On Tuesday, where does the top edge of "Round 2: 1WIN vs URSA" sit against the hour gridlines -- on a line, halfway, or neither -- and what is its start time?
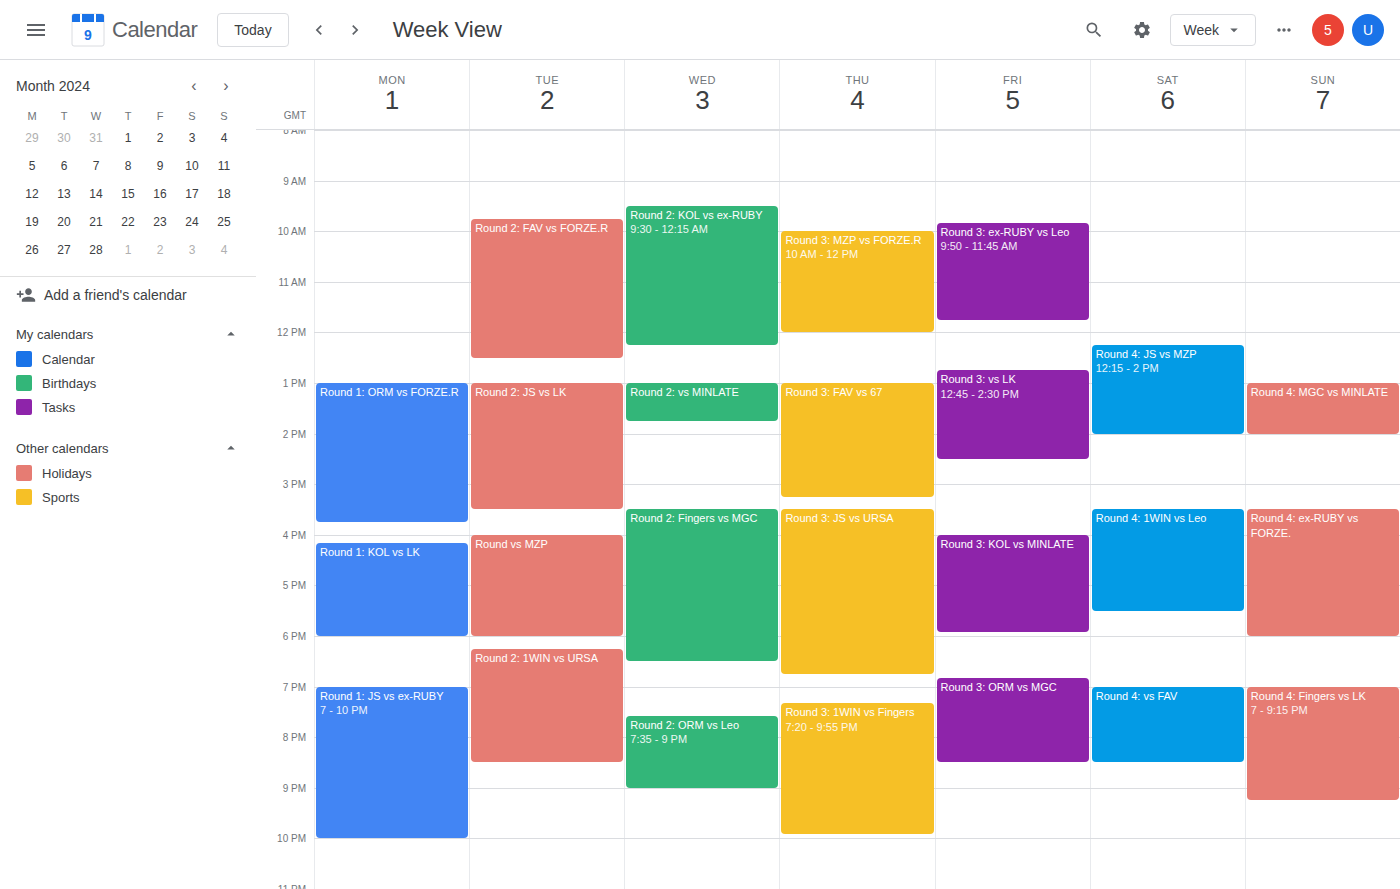
6:15 PM -- neither: a quarter of the way from the 6 PM line to the 7 PM line.